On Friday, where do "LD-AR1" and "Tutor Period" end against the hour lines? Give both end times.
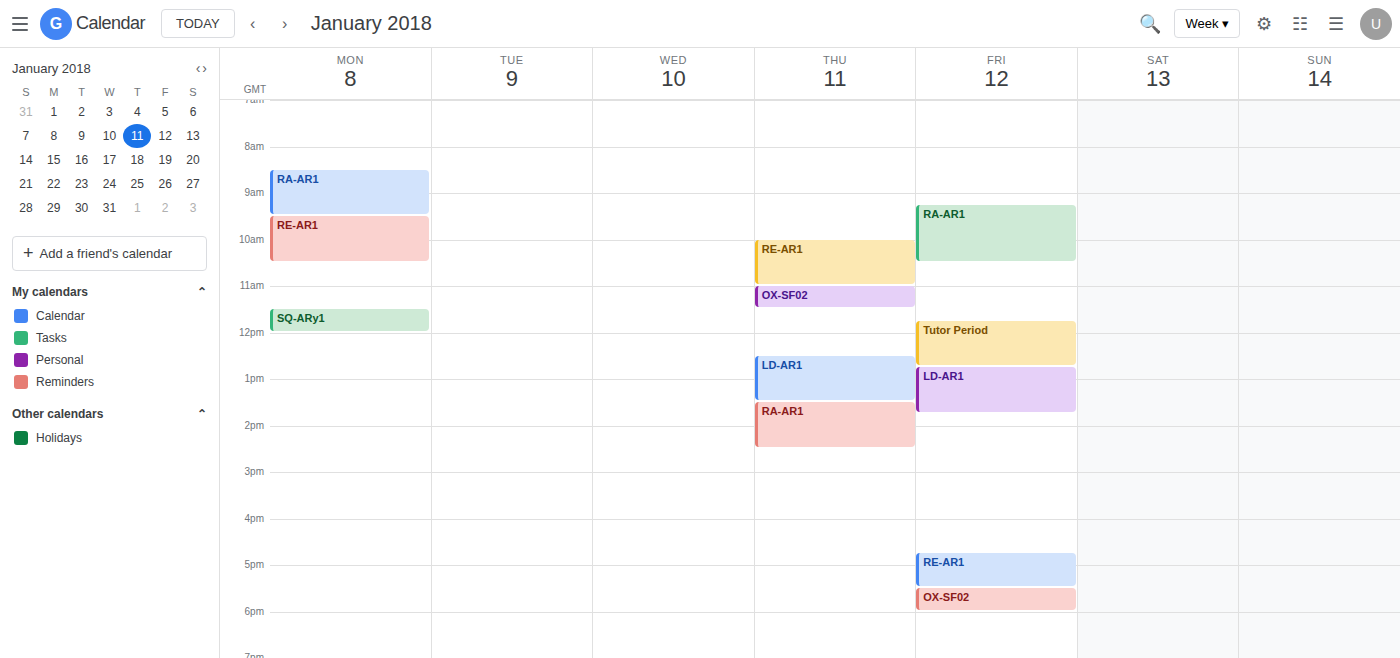
"LD-AR1": 1:45 PM, neither: three quarters of the way from the 1 PM line to the 2 PM line. "Tutor Period": 12:45 PM, neither: three quarters of the way from the 12 PM line to the 1 PM line.